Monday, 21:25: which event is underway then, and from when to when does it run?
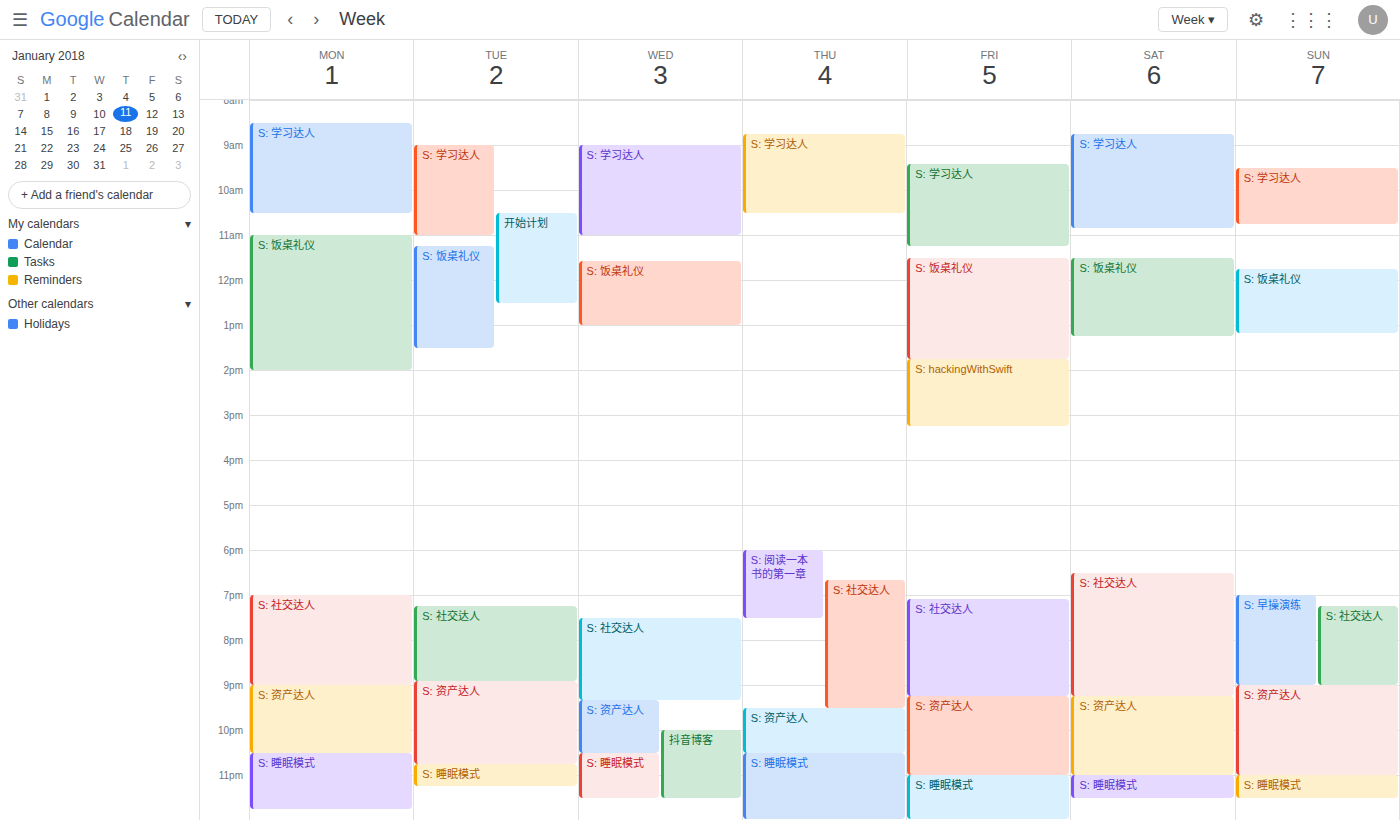
"S: 资产达人", 21:00 to 22:30